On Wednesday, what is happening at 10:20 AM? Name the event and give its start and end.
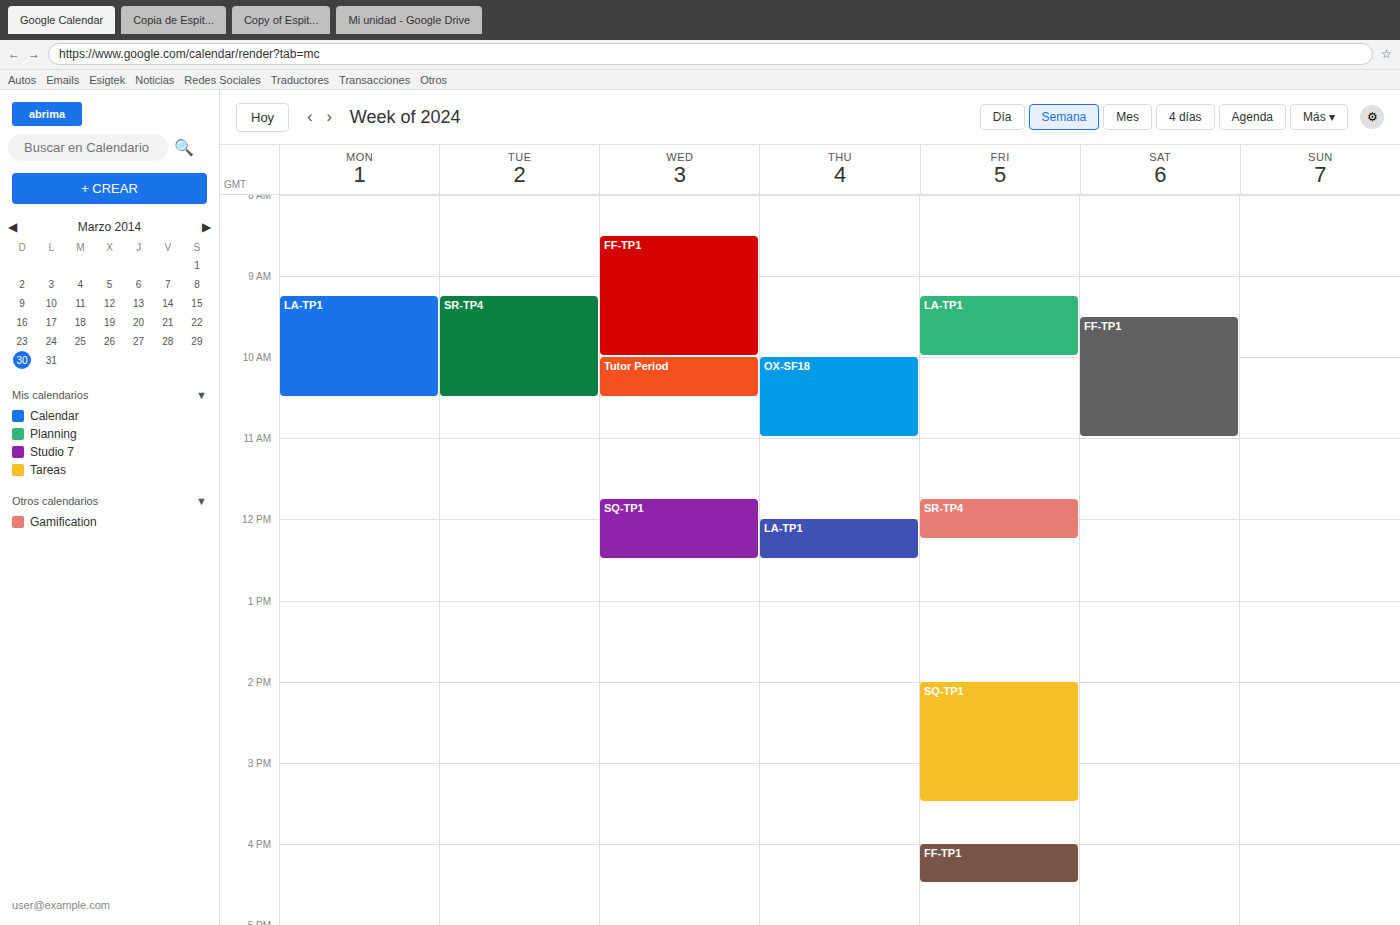
"Tutor Period", 10:00 AM to 10:30 AM